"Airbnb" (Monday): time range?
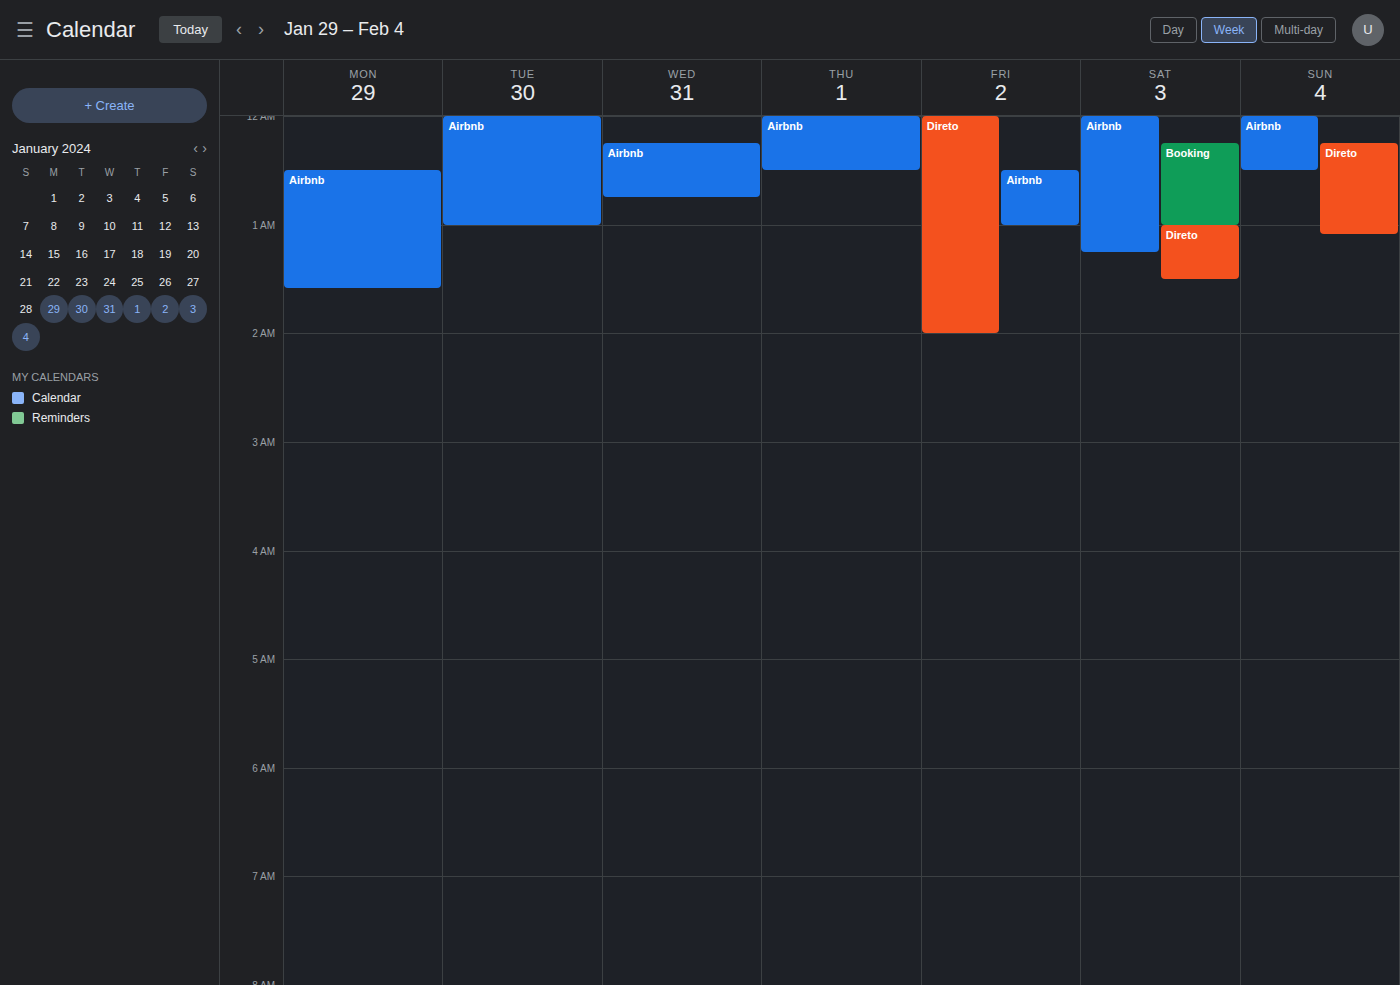
00:30 to 01:35